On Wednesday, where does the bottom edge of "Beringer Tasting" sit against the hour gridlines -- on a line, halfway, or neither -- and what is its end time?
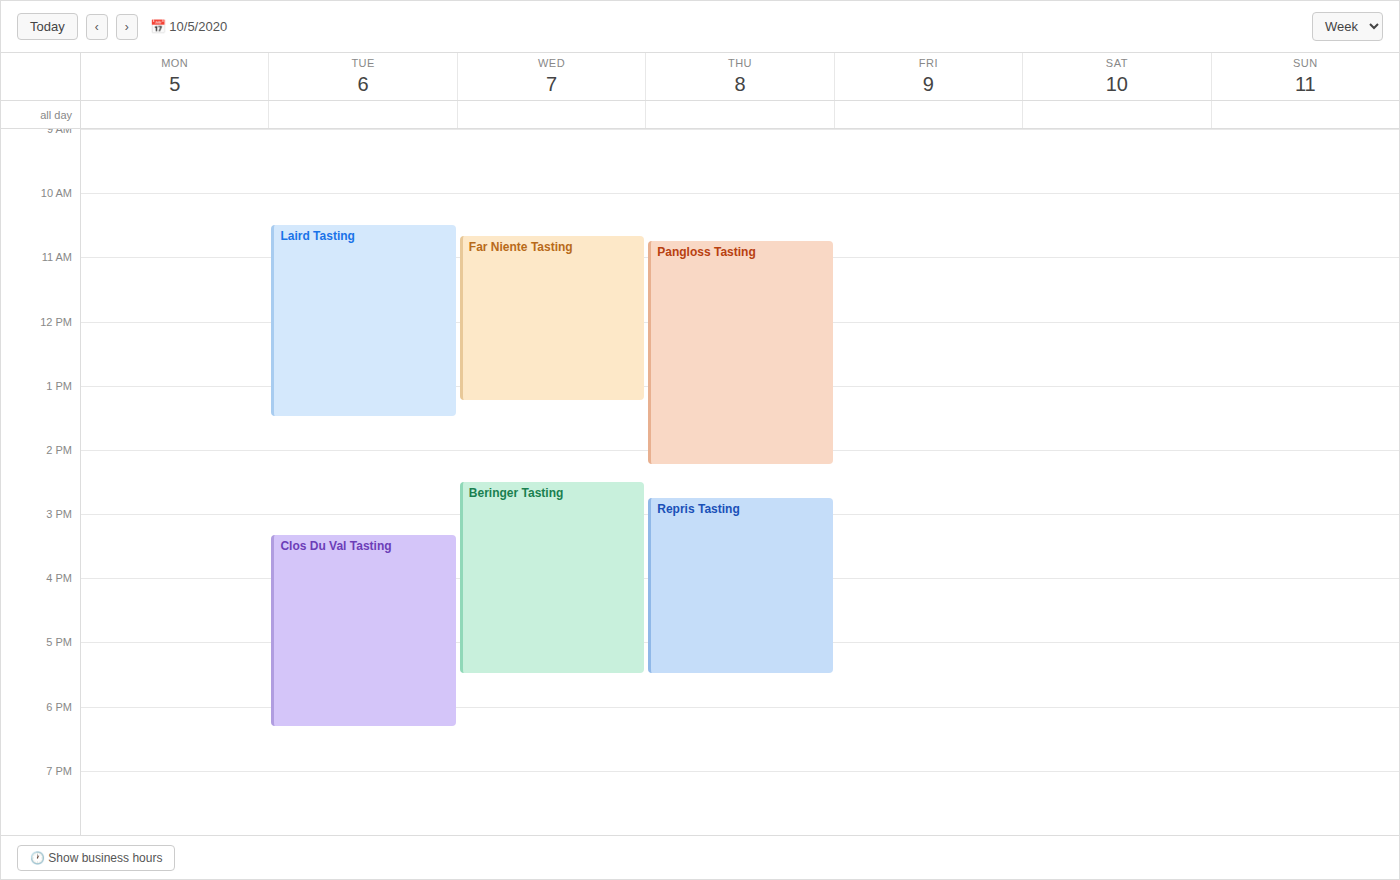
17:30 -- halfway between the 17:00 and 18:00 lines.